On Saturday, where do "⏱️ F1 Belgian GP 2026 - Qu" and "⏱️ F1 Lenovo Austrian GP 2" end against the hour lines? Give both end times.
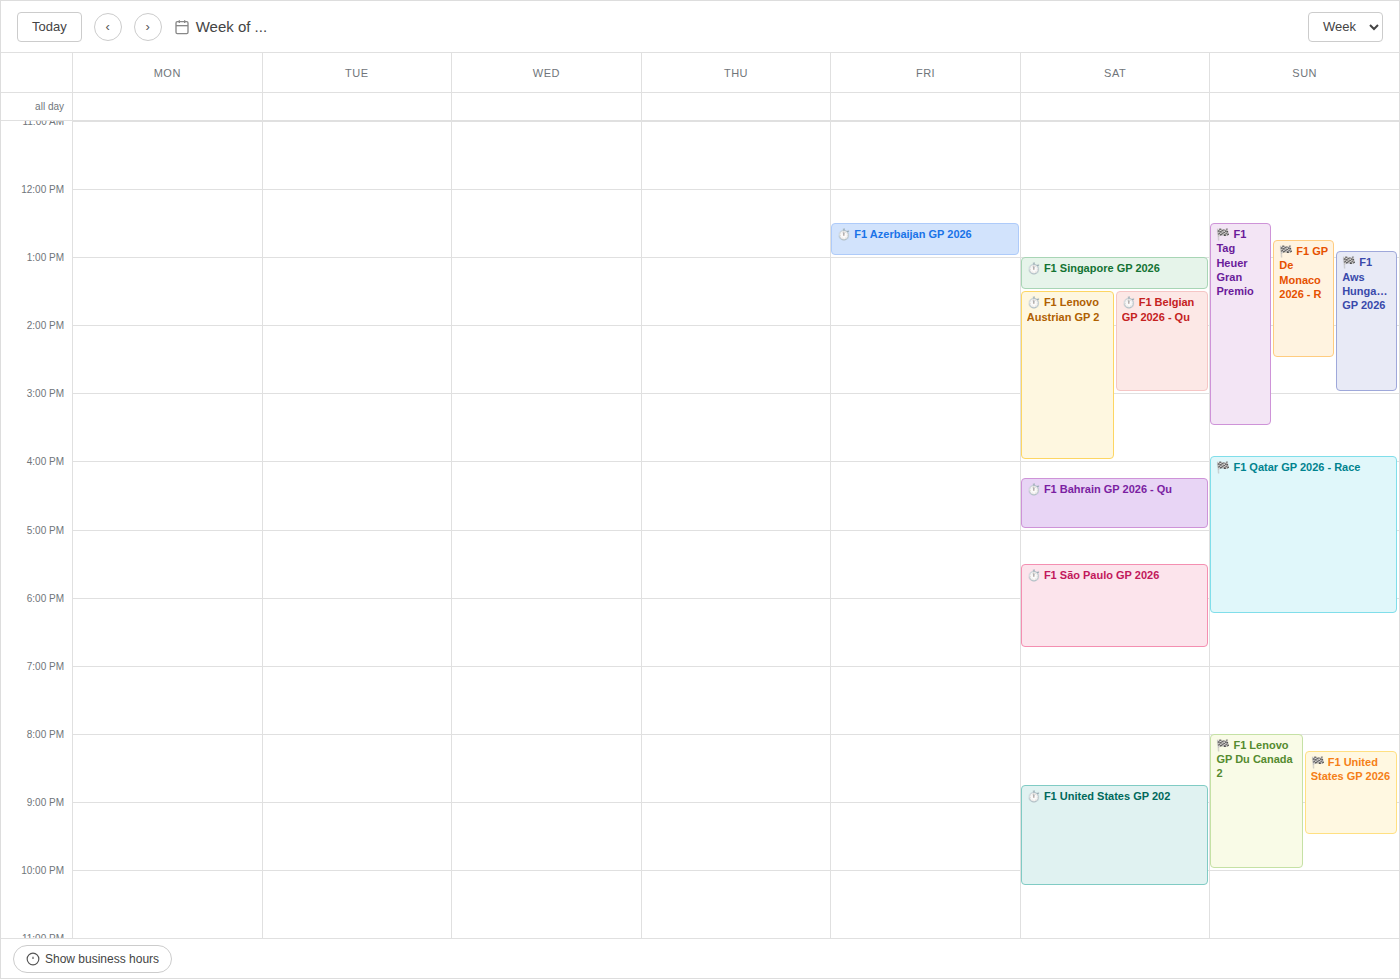
"⏱️ F1 Belgian GP 2026 - Qu": 15:00, exactly on the 15:00 line. "⏱️ F1 Lenovo Austrian GP 2": 16:00, exactly on the 16:00 line.